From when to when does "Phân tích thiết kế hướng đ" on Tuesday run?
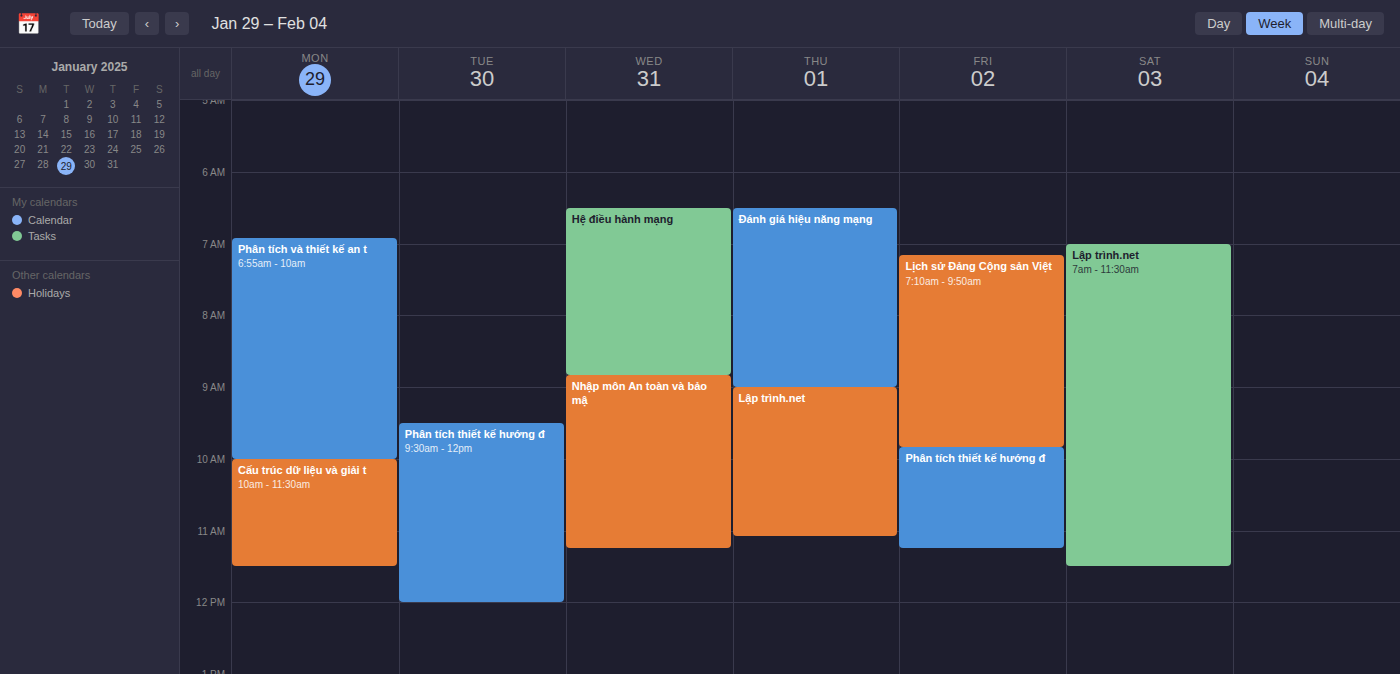
9:30 AM to 12:00 PM